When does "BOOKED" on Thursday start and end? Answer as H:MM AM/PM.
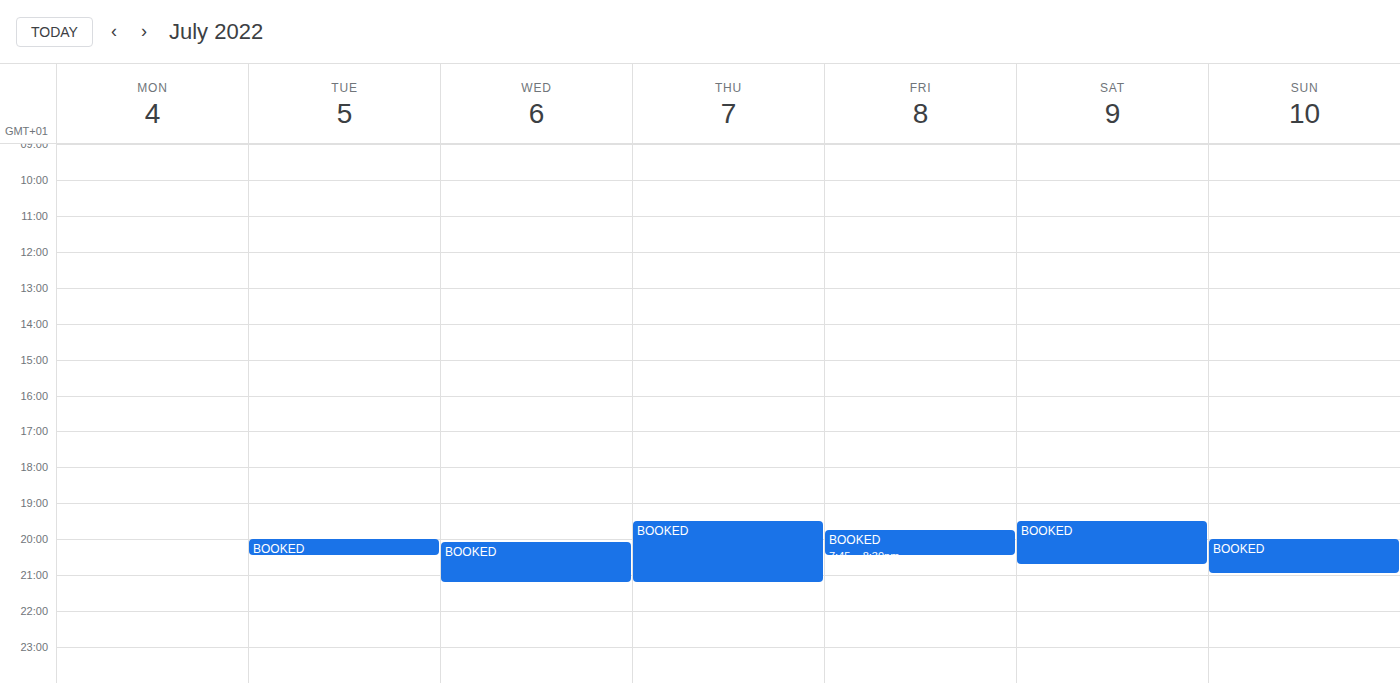
7:30 PM to 9:15 PM